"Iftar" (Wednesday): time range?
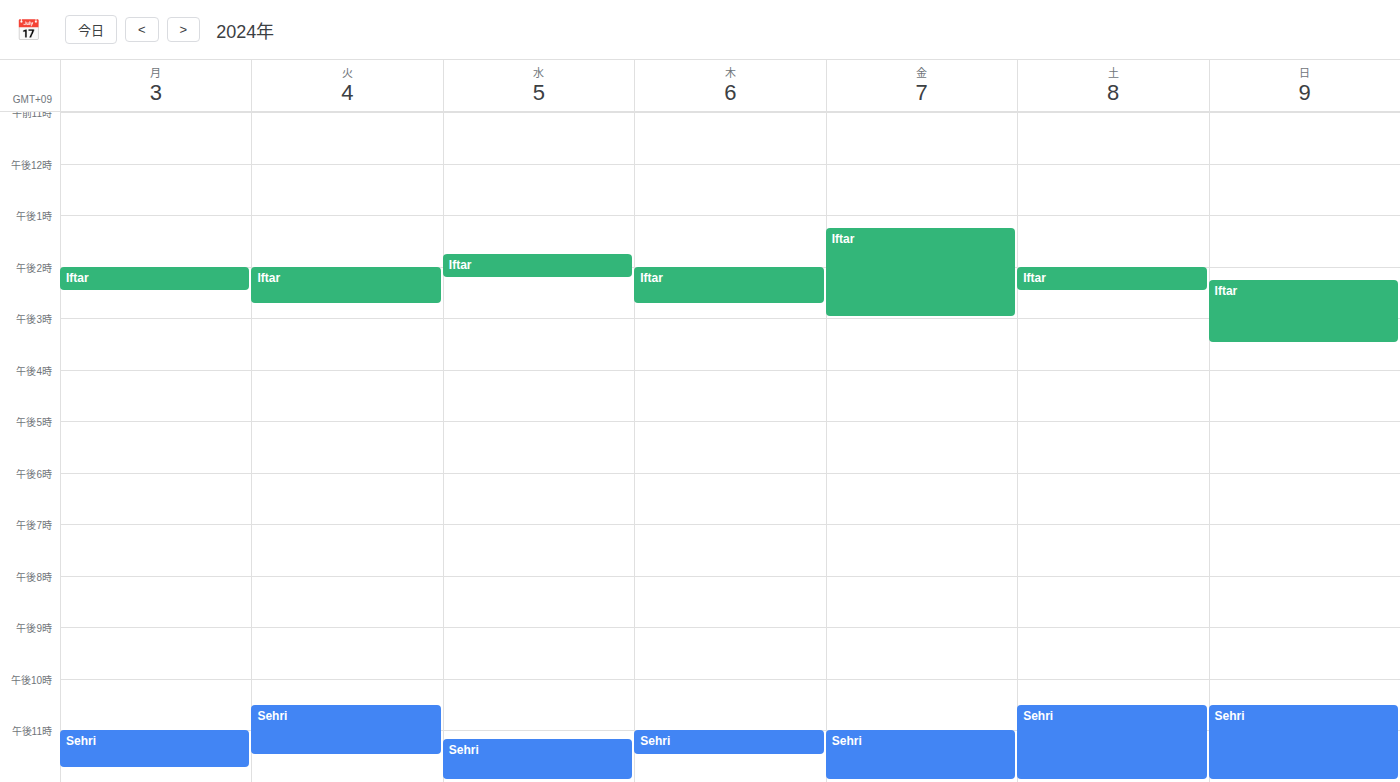
1:45 PM to 2:15 PM